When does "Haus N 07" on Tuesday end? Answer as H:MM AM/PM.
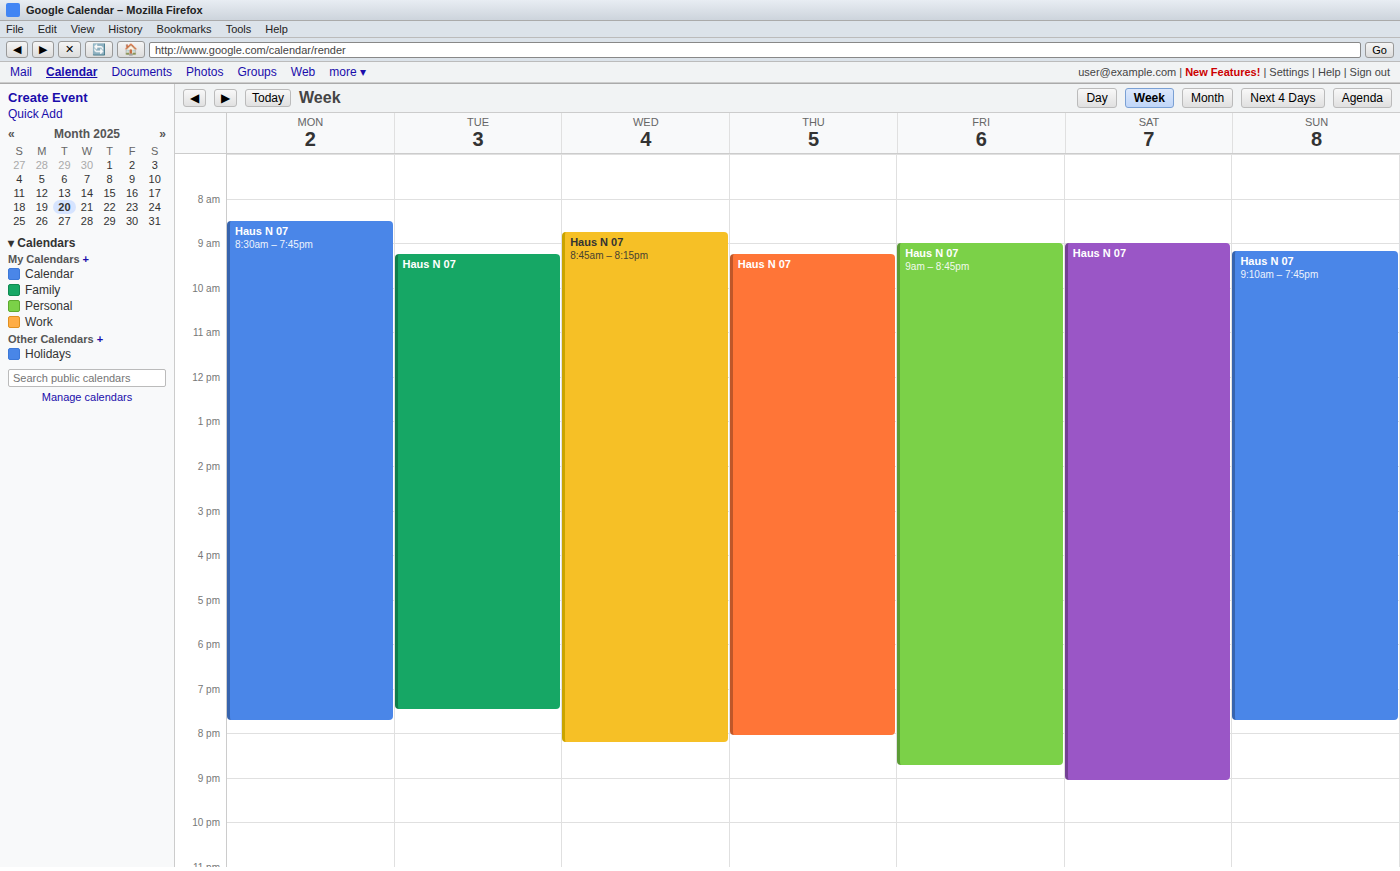
7:30 PM